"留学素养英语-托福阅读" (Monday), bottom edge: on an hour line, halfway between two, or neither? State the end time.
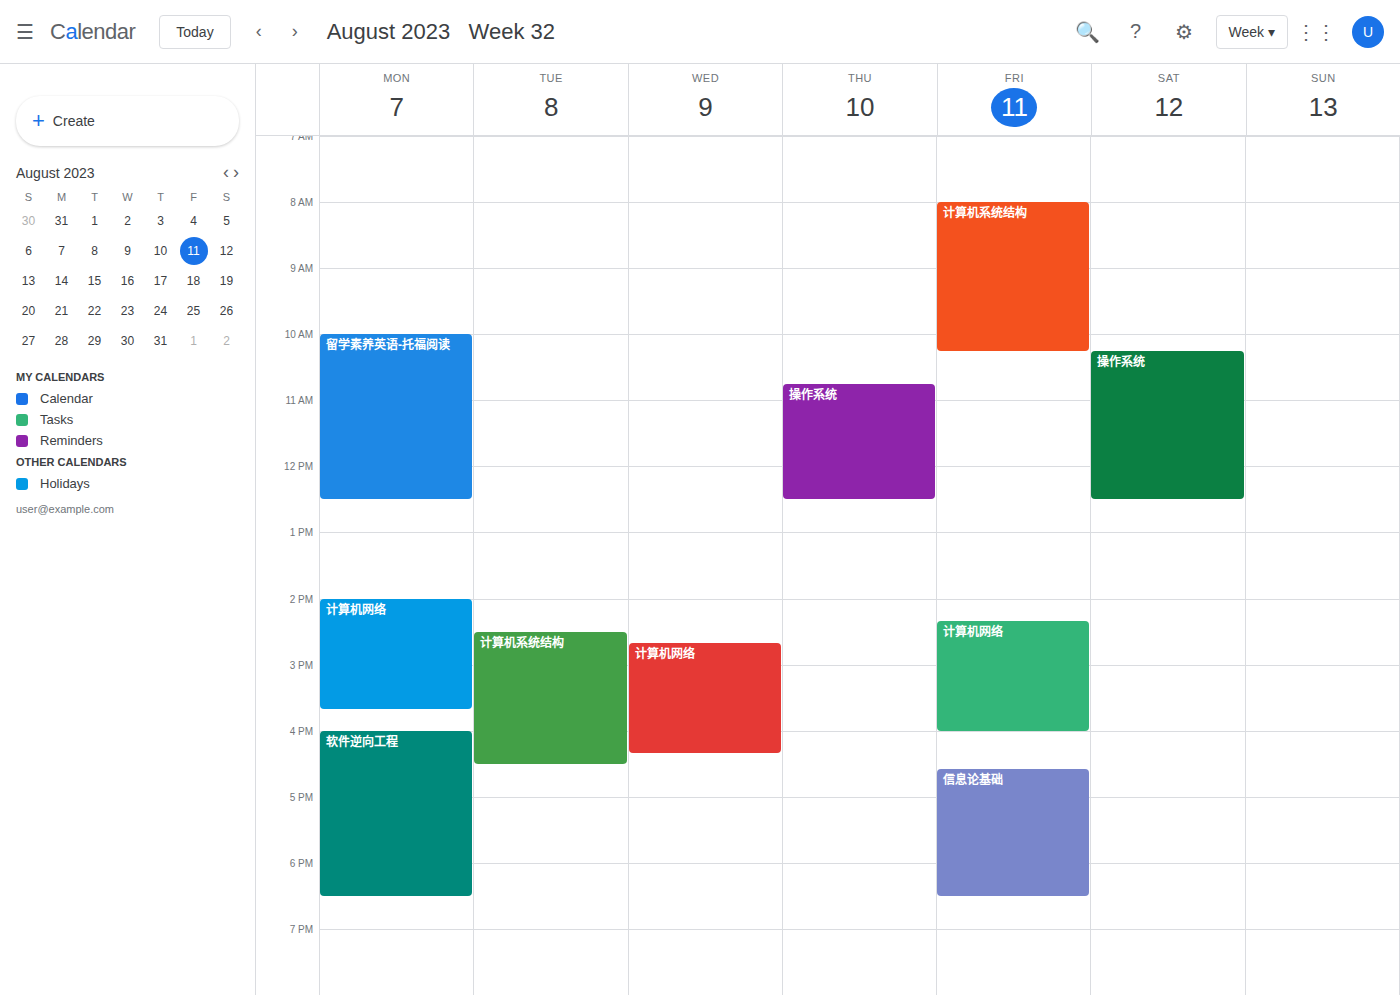
12:30 PM -- halfway between the 12 PM and 1 PM lines.